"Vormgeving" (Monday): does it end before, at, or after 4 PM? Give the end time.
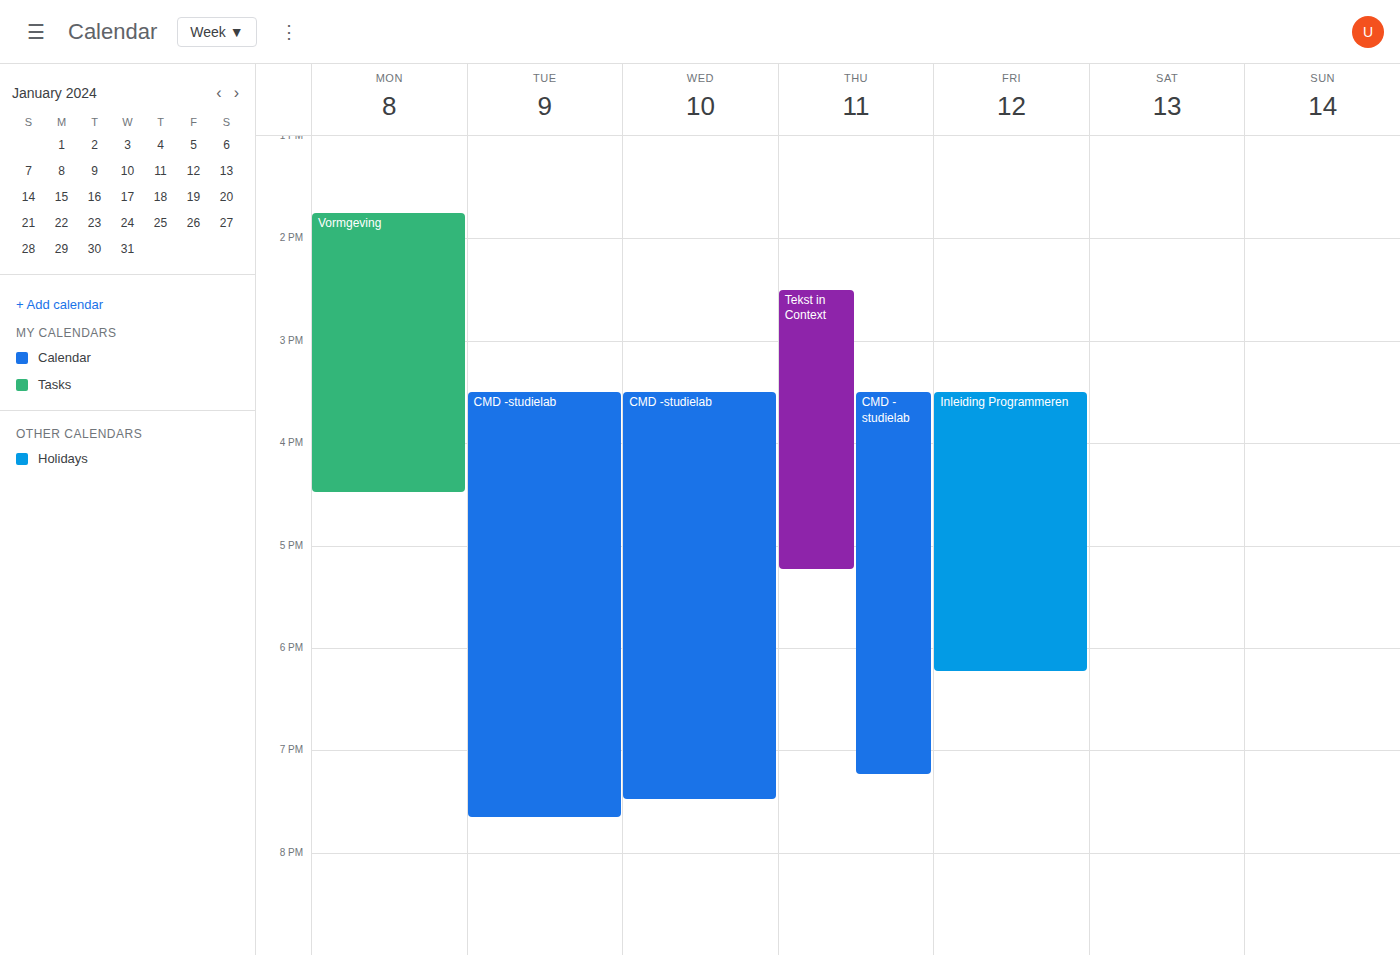
4:30 PM -- after 4 PM, 30 minutes below the 4 PM line.